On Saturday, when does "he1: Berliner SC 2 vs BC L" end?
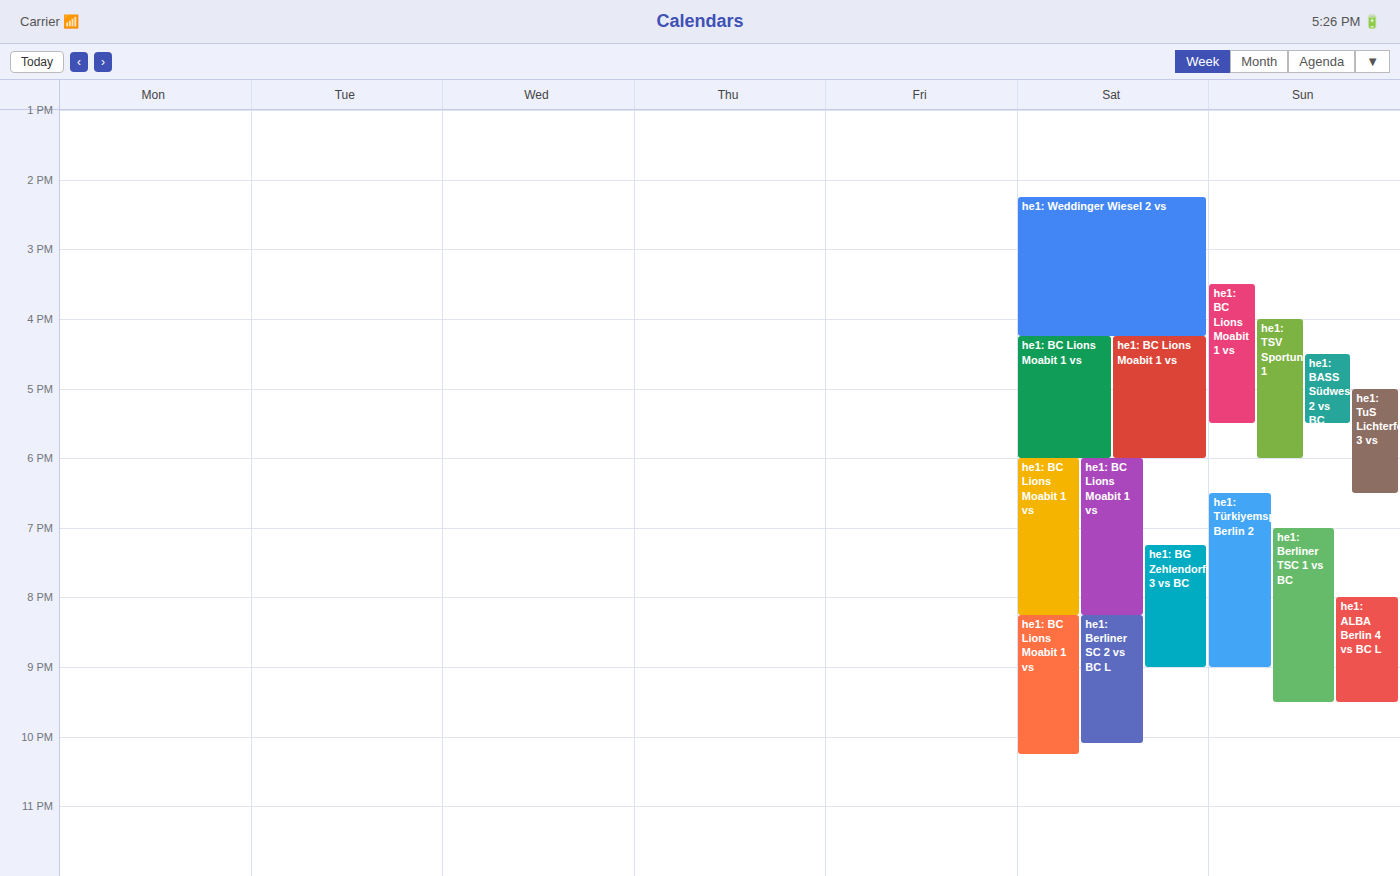
10:05 PM